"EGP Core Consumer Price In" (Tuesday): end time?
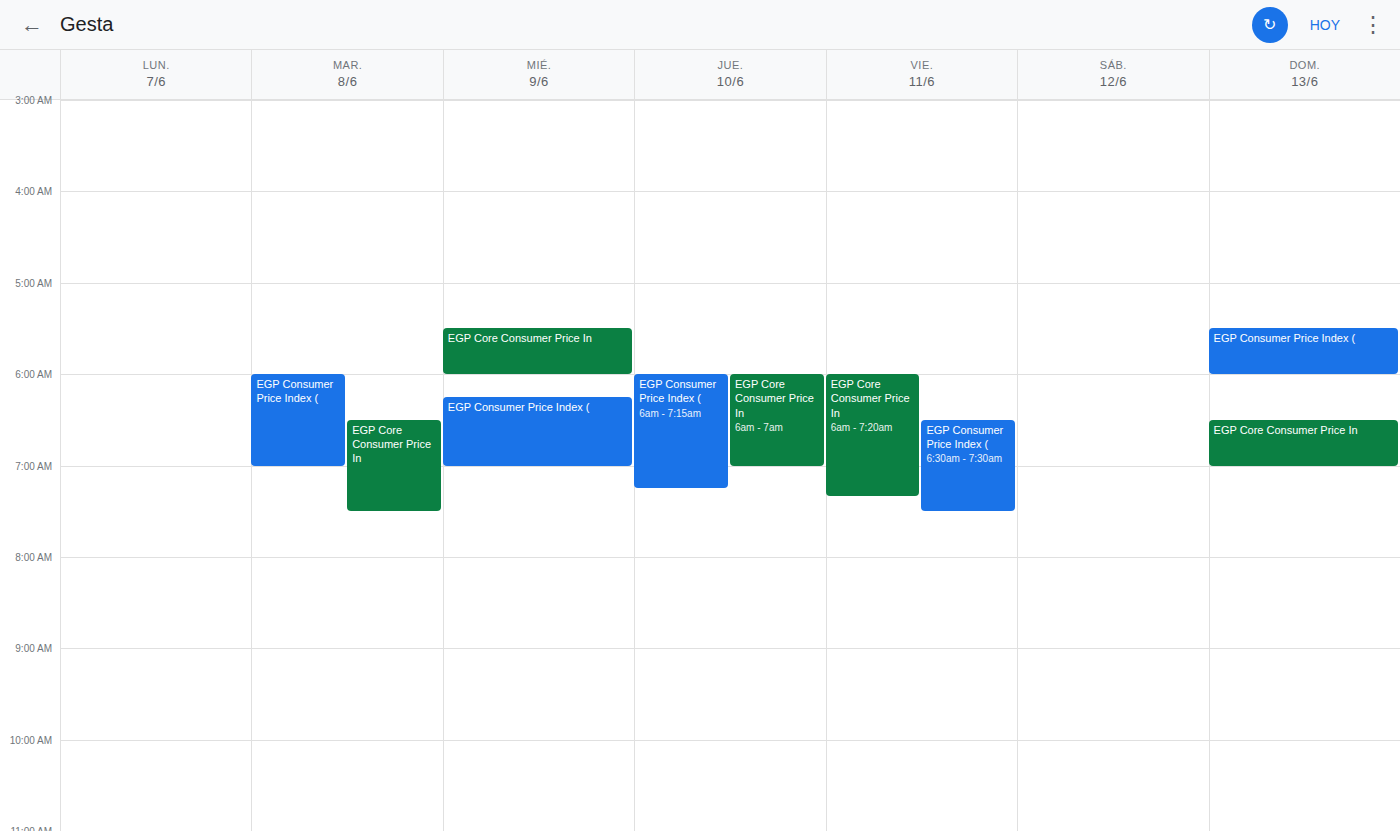
7:30 AM